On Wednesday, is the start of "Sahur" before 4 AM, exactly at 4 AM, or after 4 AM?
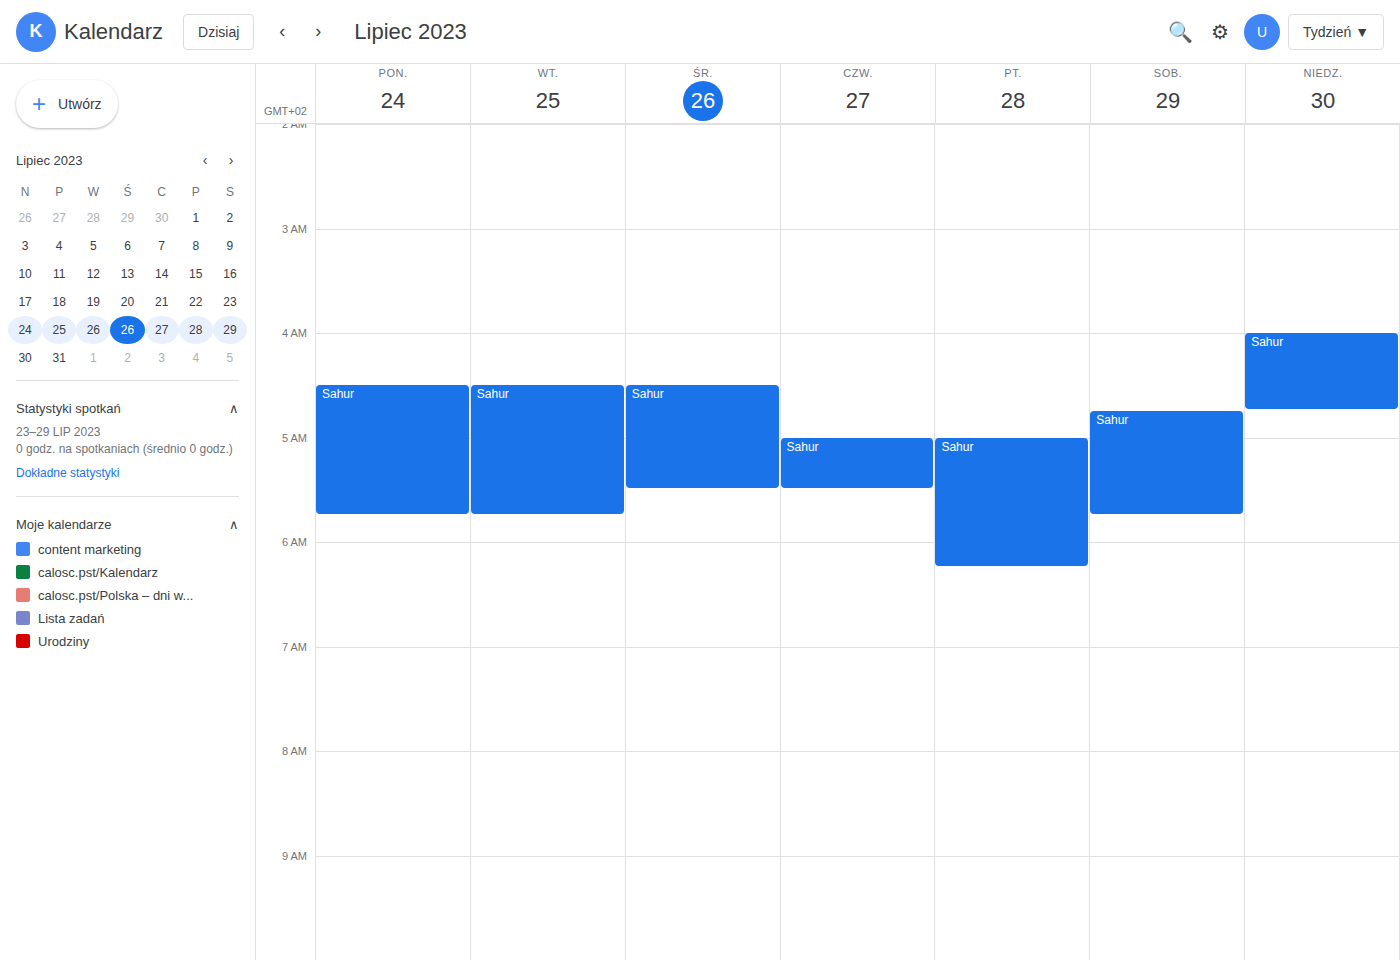
4:30 AM -- after 4 AM, 30 minutes below the 4 AM line.